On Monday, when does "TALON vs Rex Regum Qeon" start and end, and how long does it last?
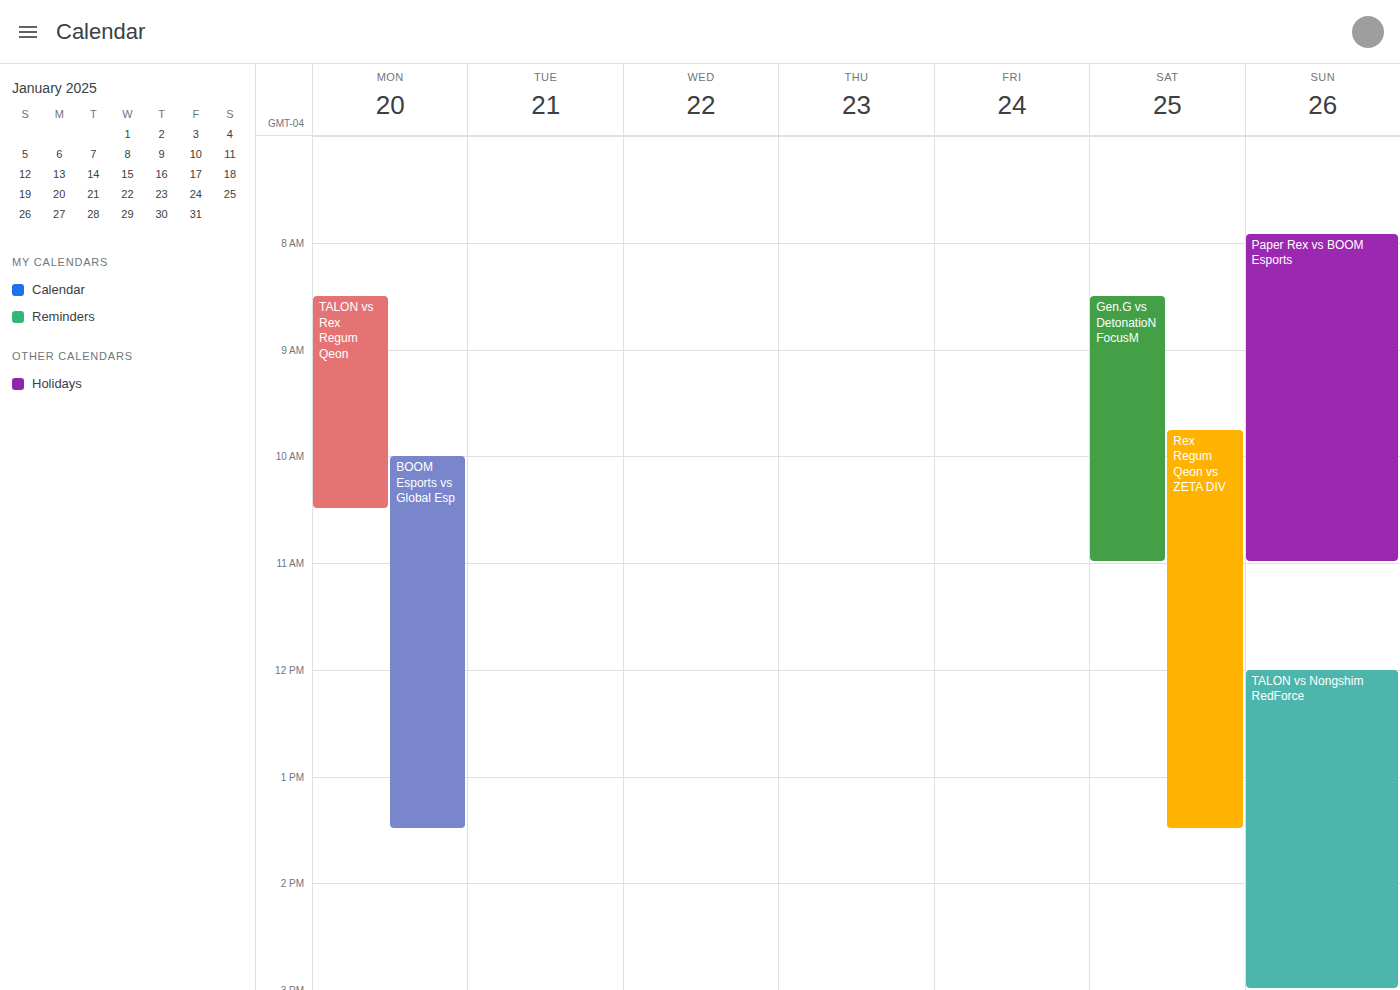
8:30 AM to 10:30 AM, 2 hours